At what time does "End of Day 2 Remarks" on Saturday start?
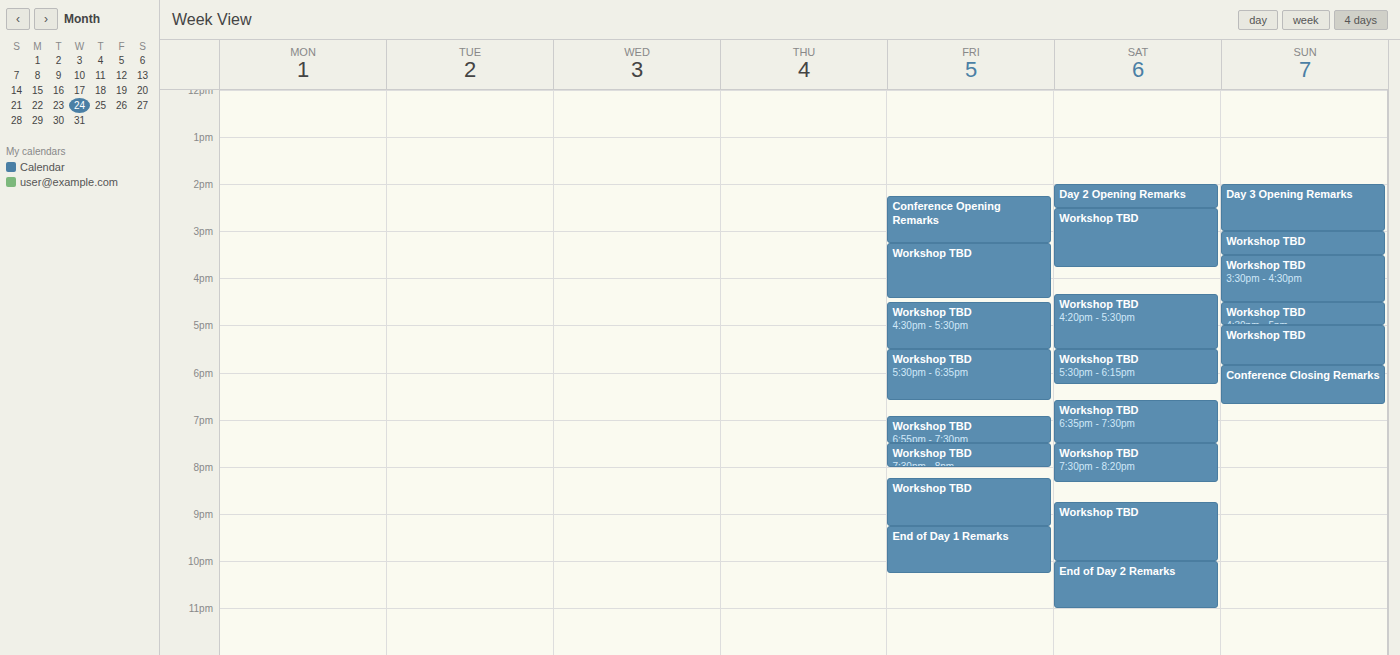
10:00 PM